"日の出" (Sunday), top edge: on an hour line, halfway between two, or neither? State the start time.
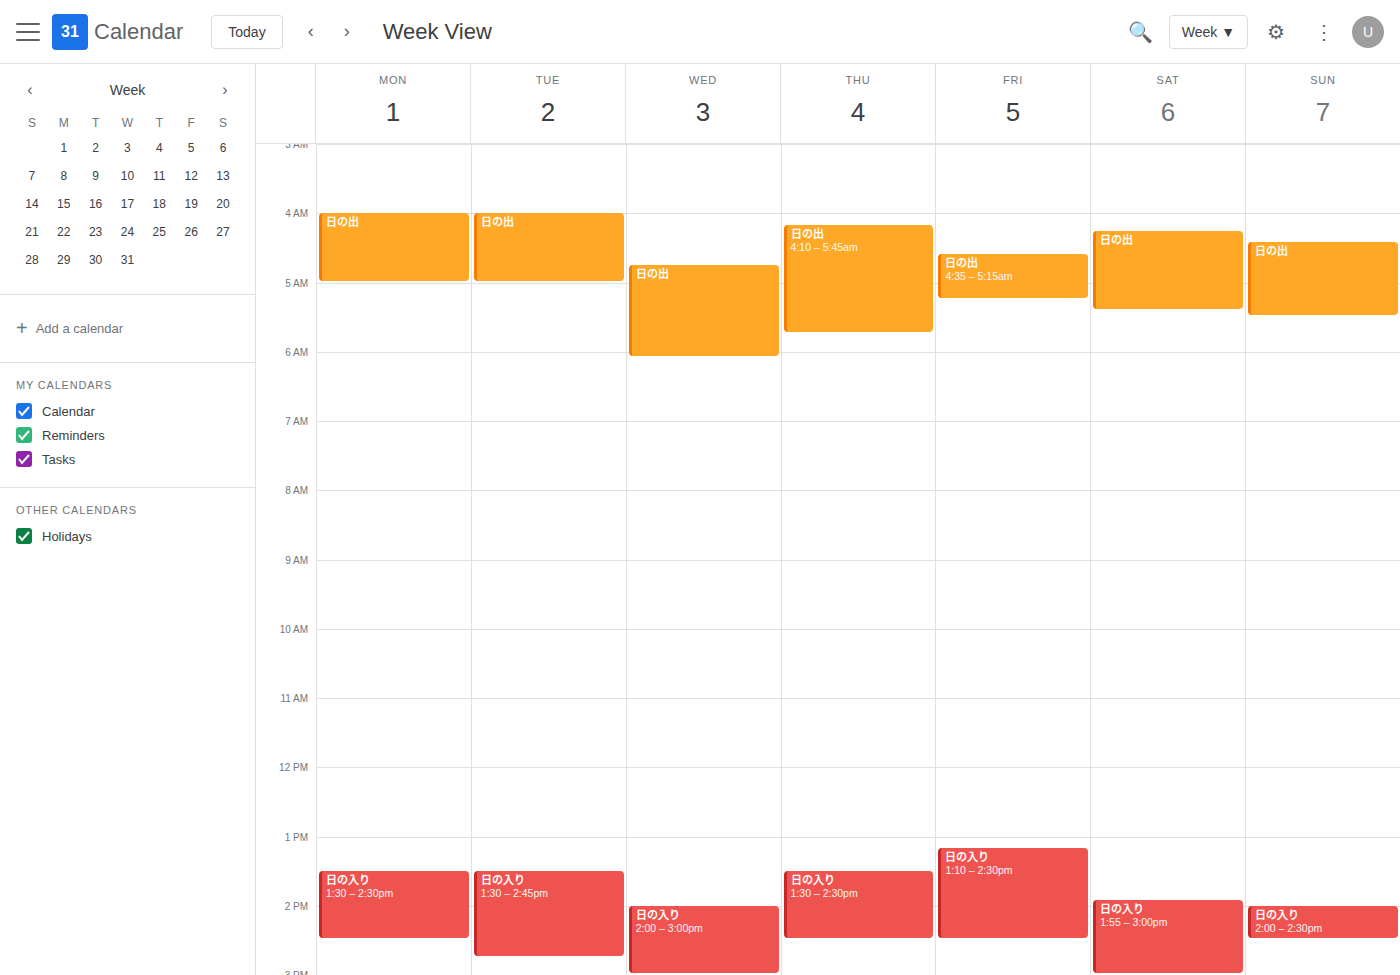
4:25 AM -- neither: 25 minutes below the 4 AM line and 35 minutes above the 5 AM line.